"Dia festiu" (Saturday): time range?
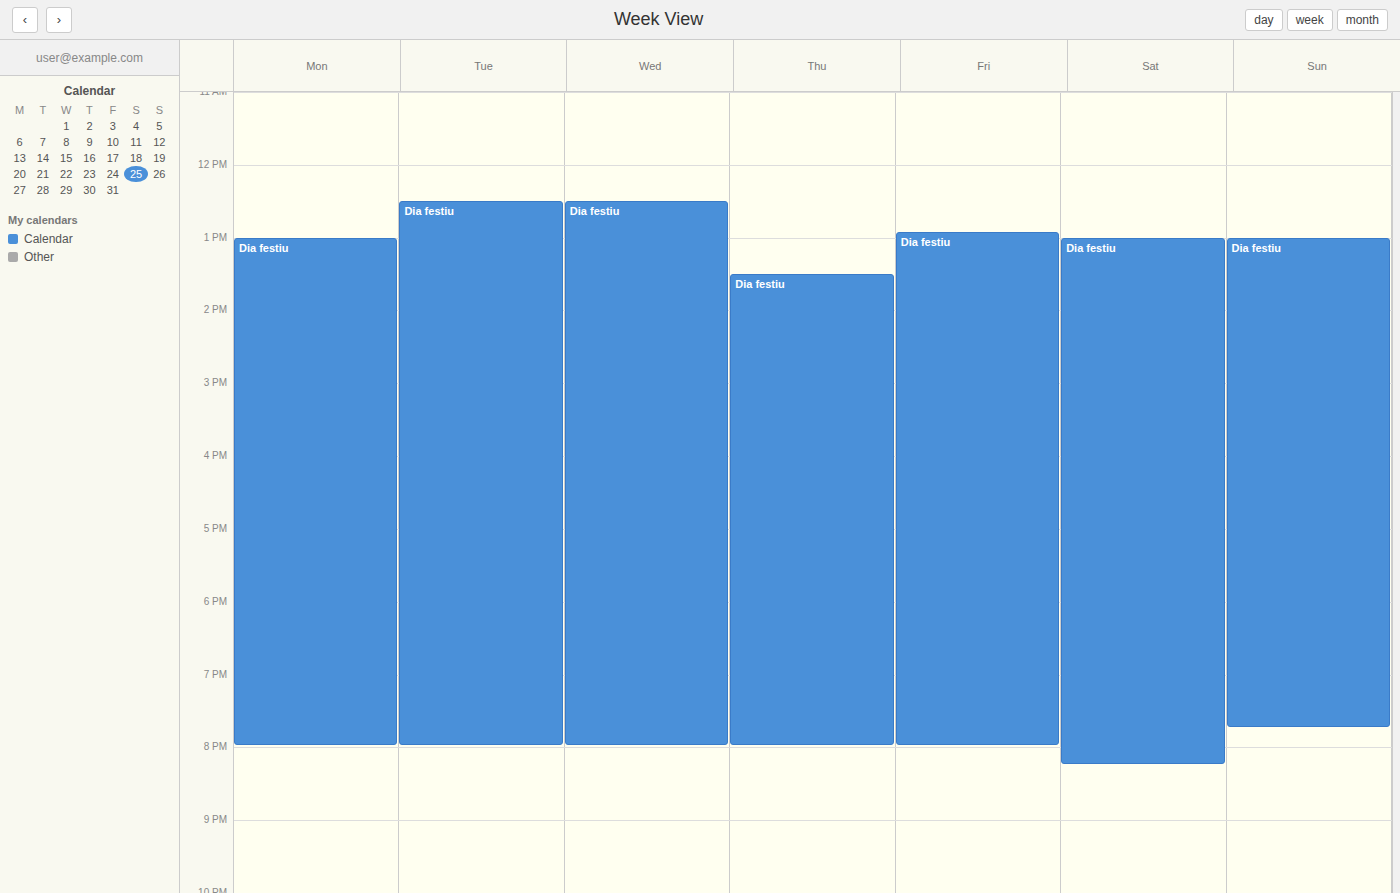
1:00 PM to 8:15 PM